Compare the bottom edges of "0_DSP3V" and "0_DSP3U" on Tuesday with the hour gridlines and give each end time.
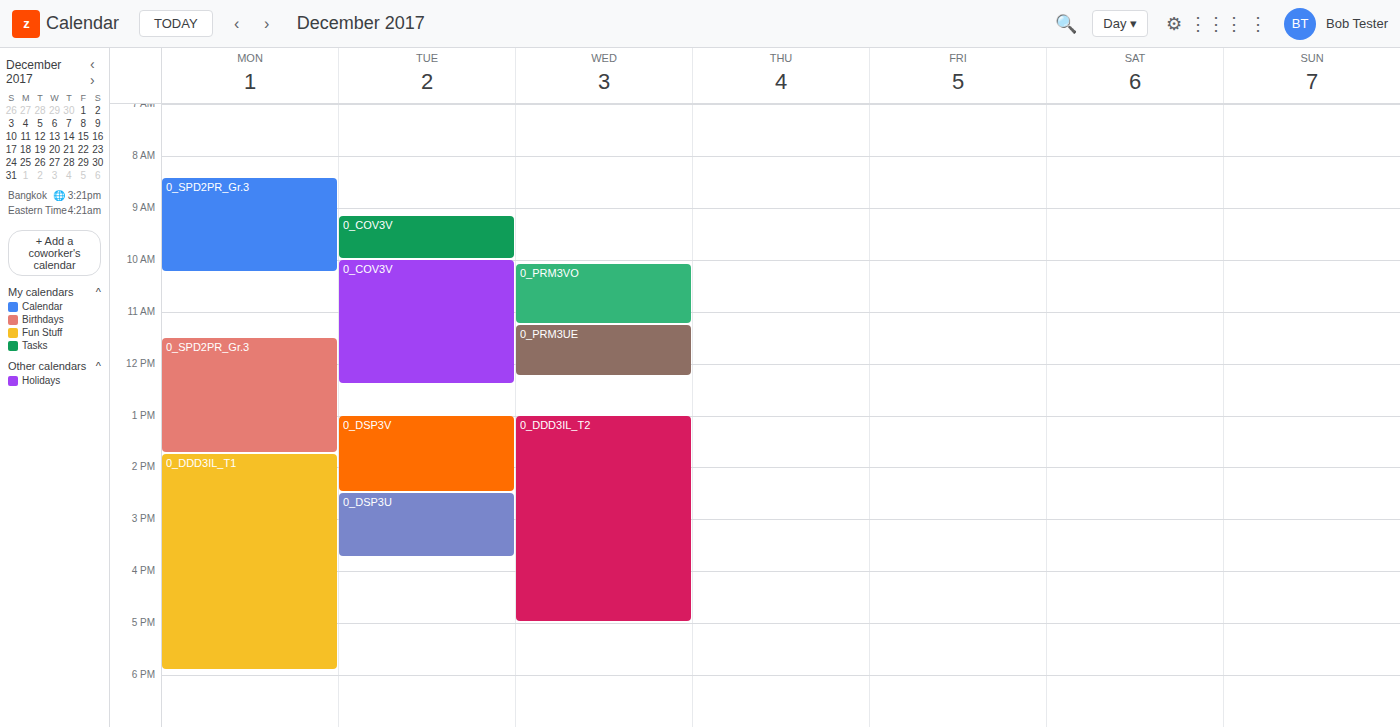
"0_DSP3V": 2:30 PM, halfway between the 2 PM and 3 PM lines. "0_DSP3U": 3:45 PM, neither: three quarters of the way from the 3 PM line to the 4 PM line.